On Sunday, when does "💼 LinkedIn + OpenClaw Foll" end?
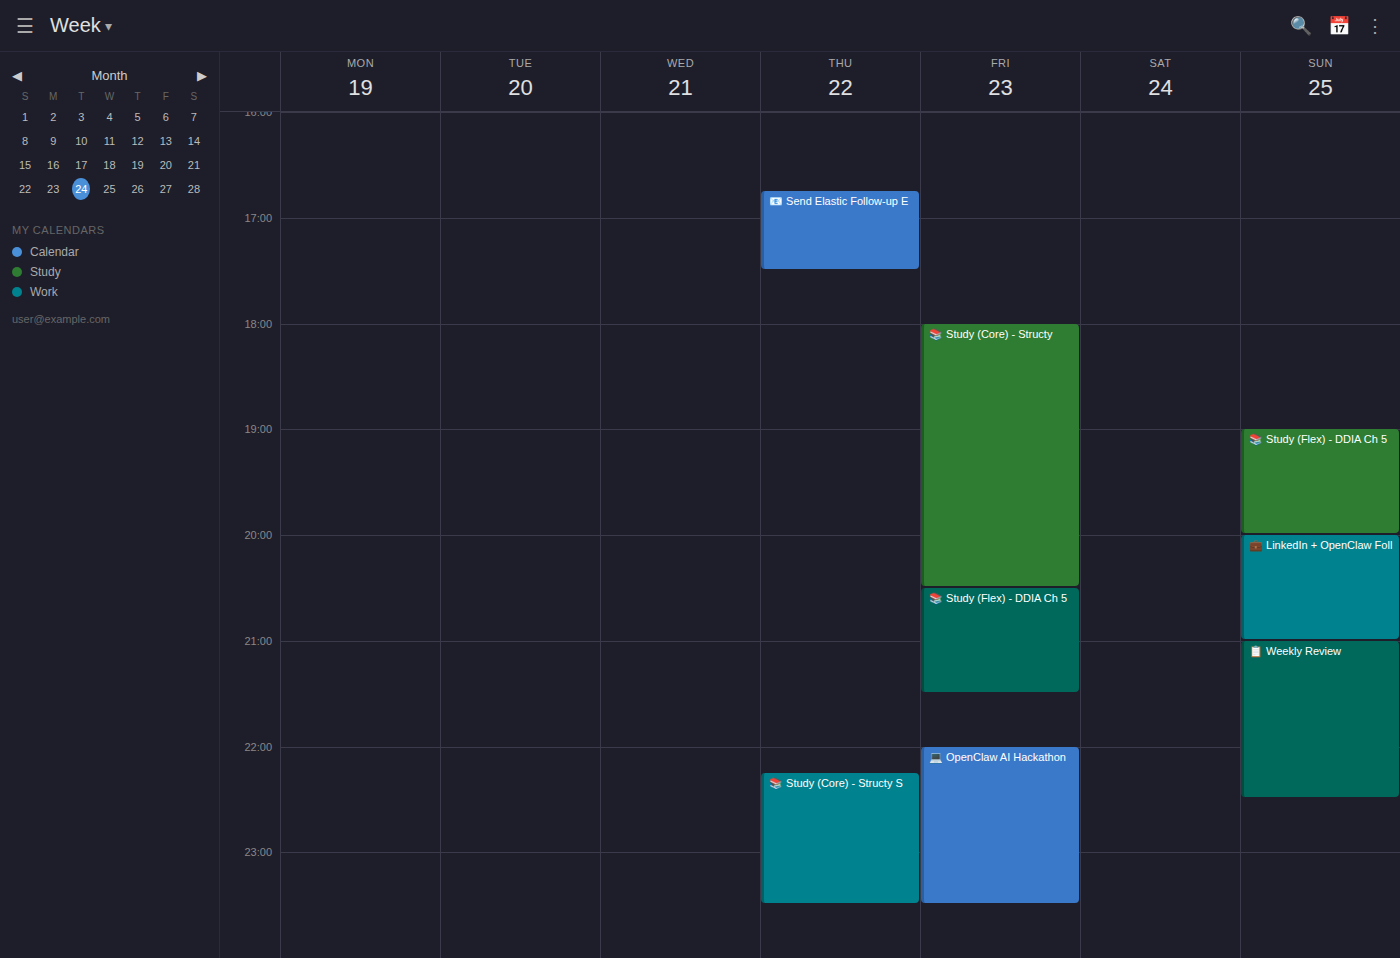
9:00 PM